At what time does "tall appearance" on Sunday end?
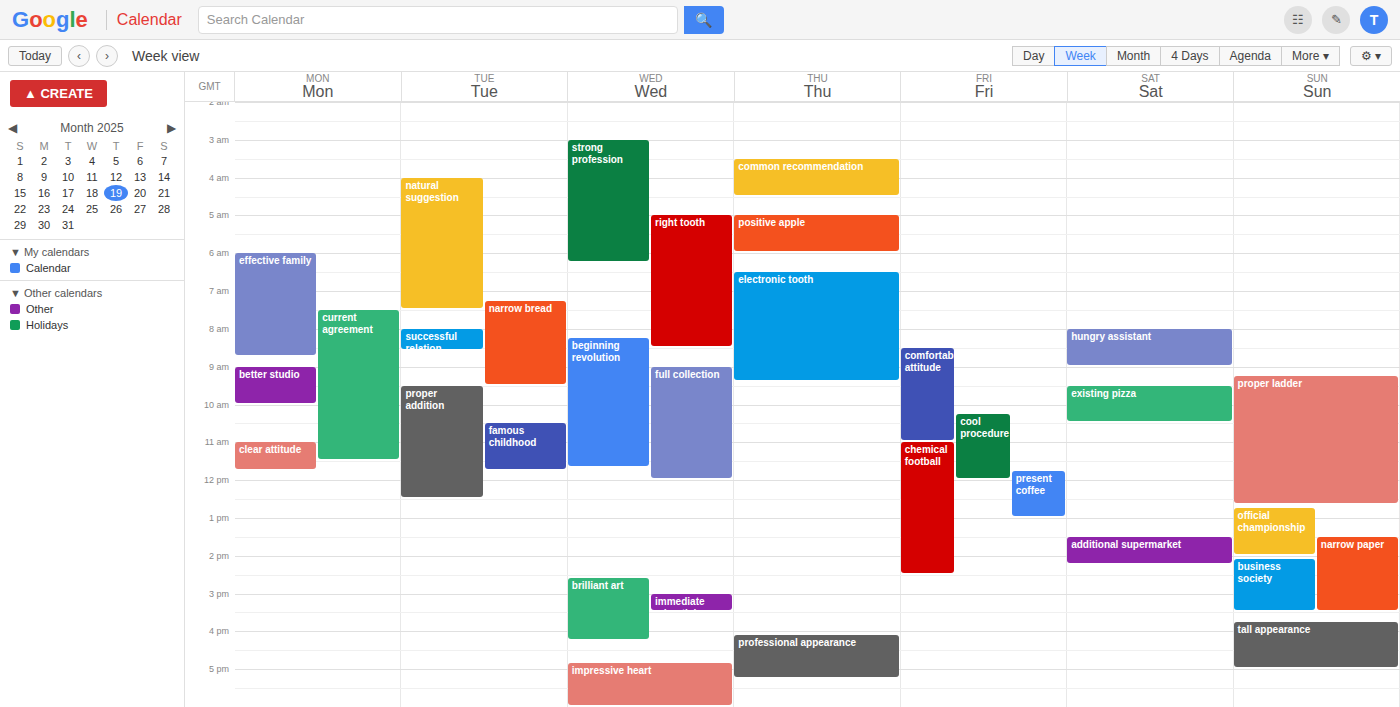
5:00 PM